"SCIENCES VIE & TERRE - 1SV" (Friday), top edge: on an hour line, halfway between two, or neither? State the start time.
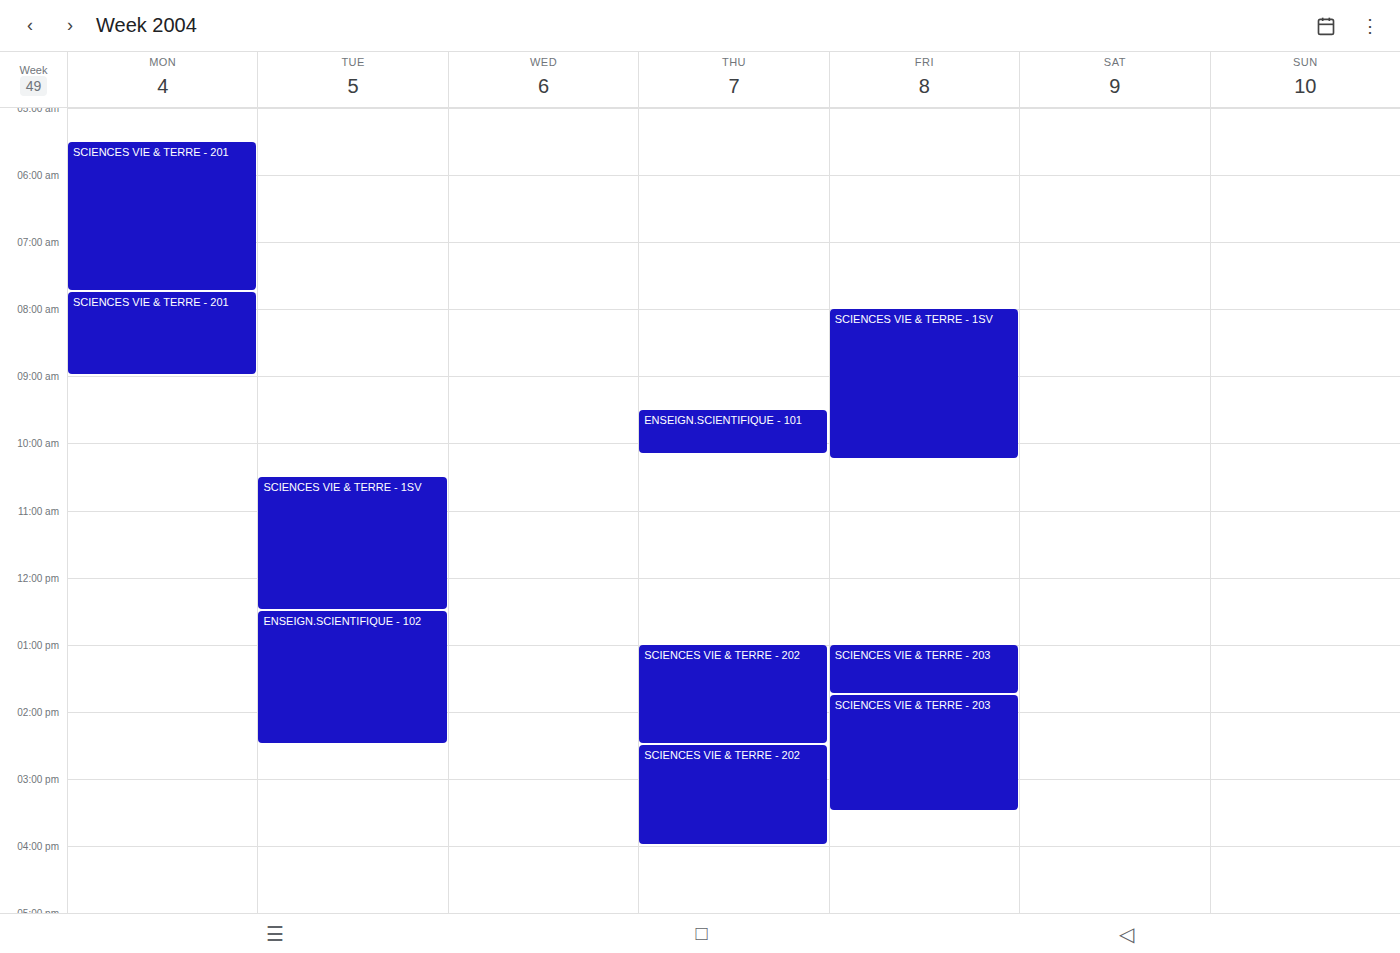
8:00 AM -- exactly on the 8 AM line.